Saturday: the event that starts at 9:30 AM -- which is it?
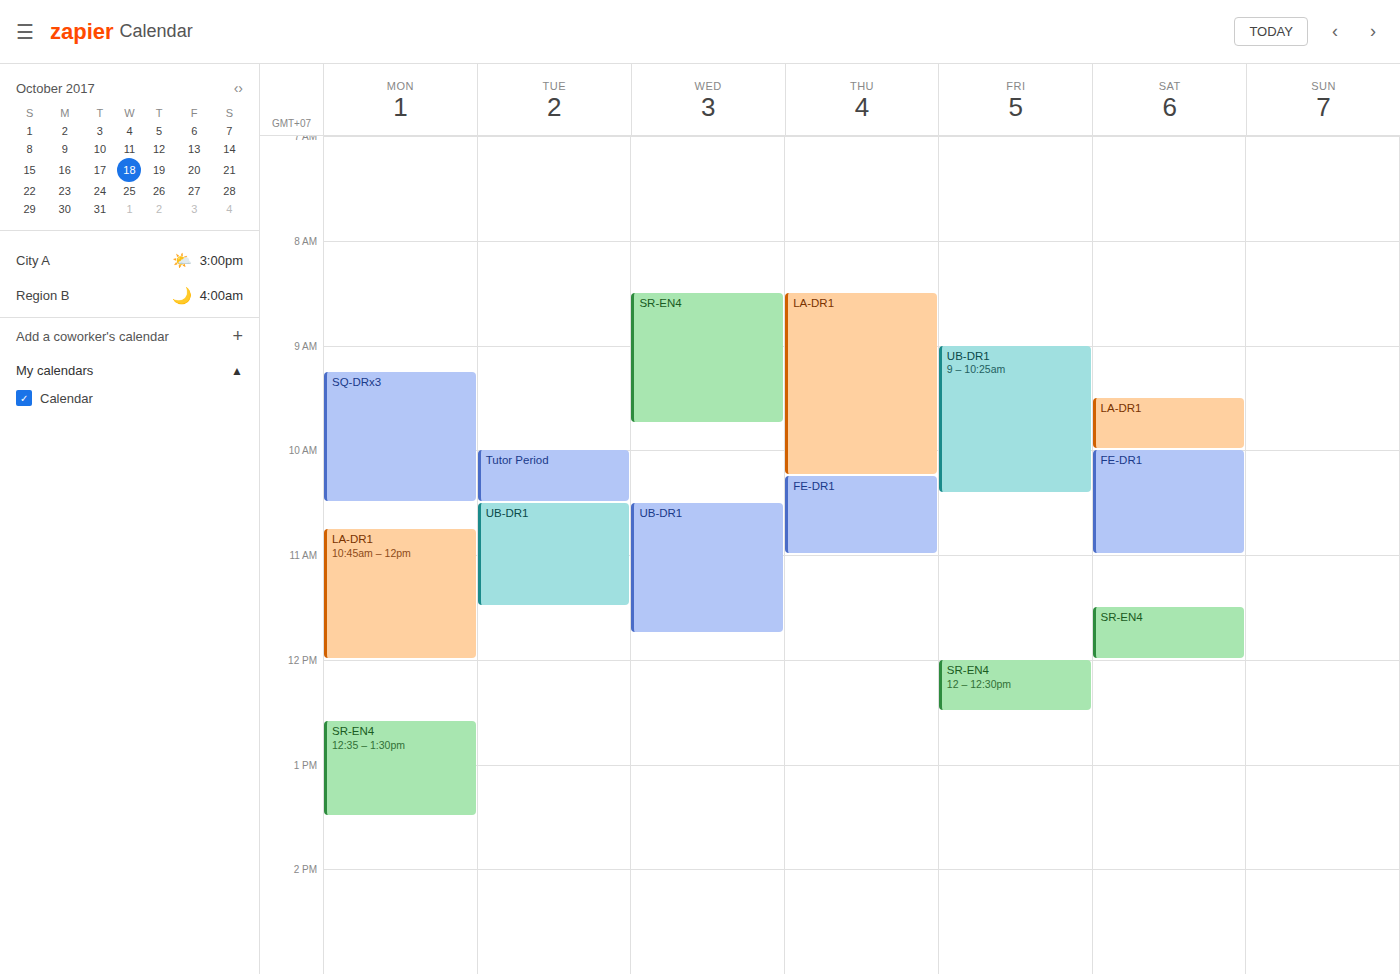
"LA-DR1"